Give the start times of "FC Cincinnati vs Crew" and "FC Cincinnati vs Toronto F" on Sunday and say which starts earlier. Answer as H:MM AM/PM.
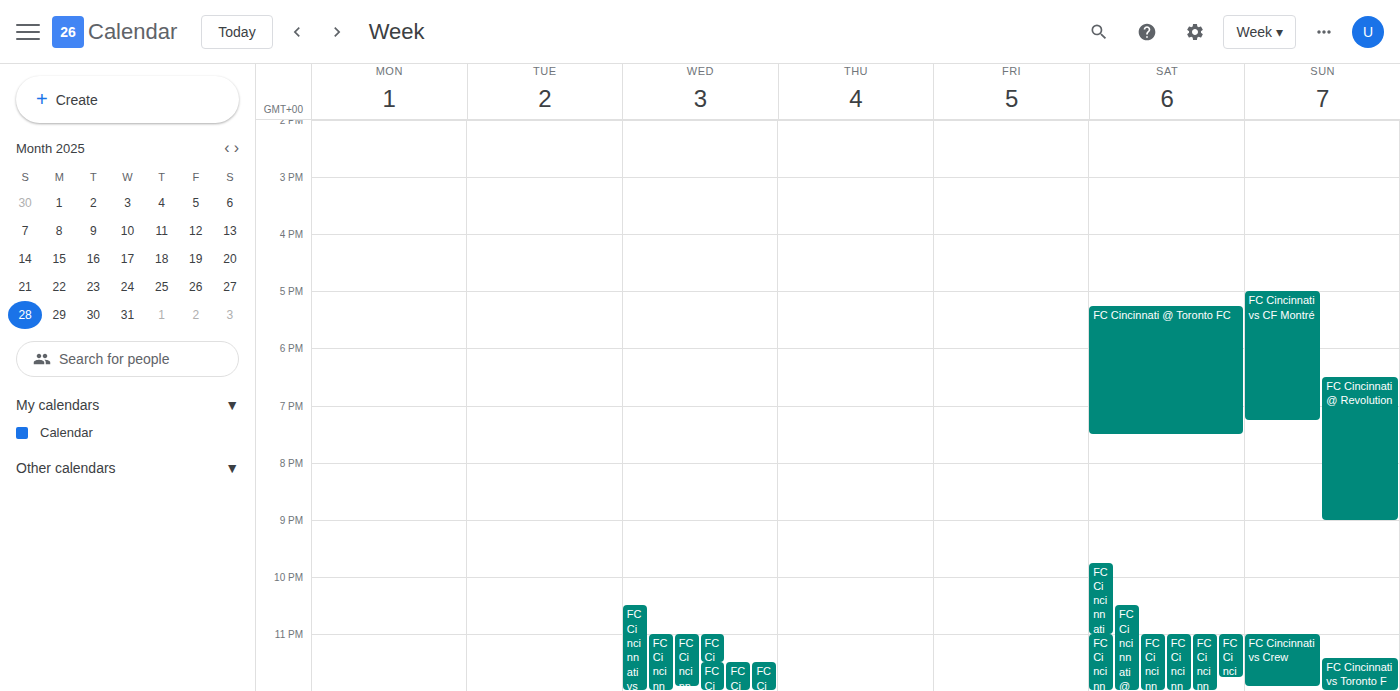
"FC Cincinnati vs Crew" 11:00 PM; "FC Cincinnati vs Toronto F" 11:25 PM.